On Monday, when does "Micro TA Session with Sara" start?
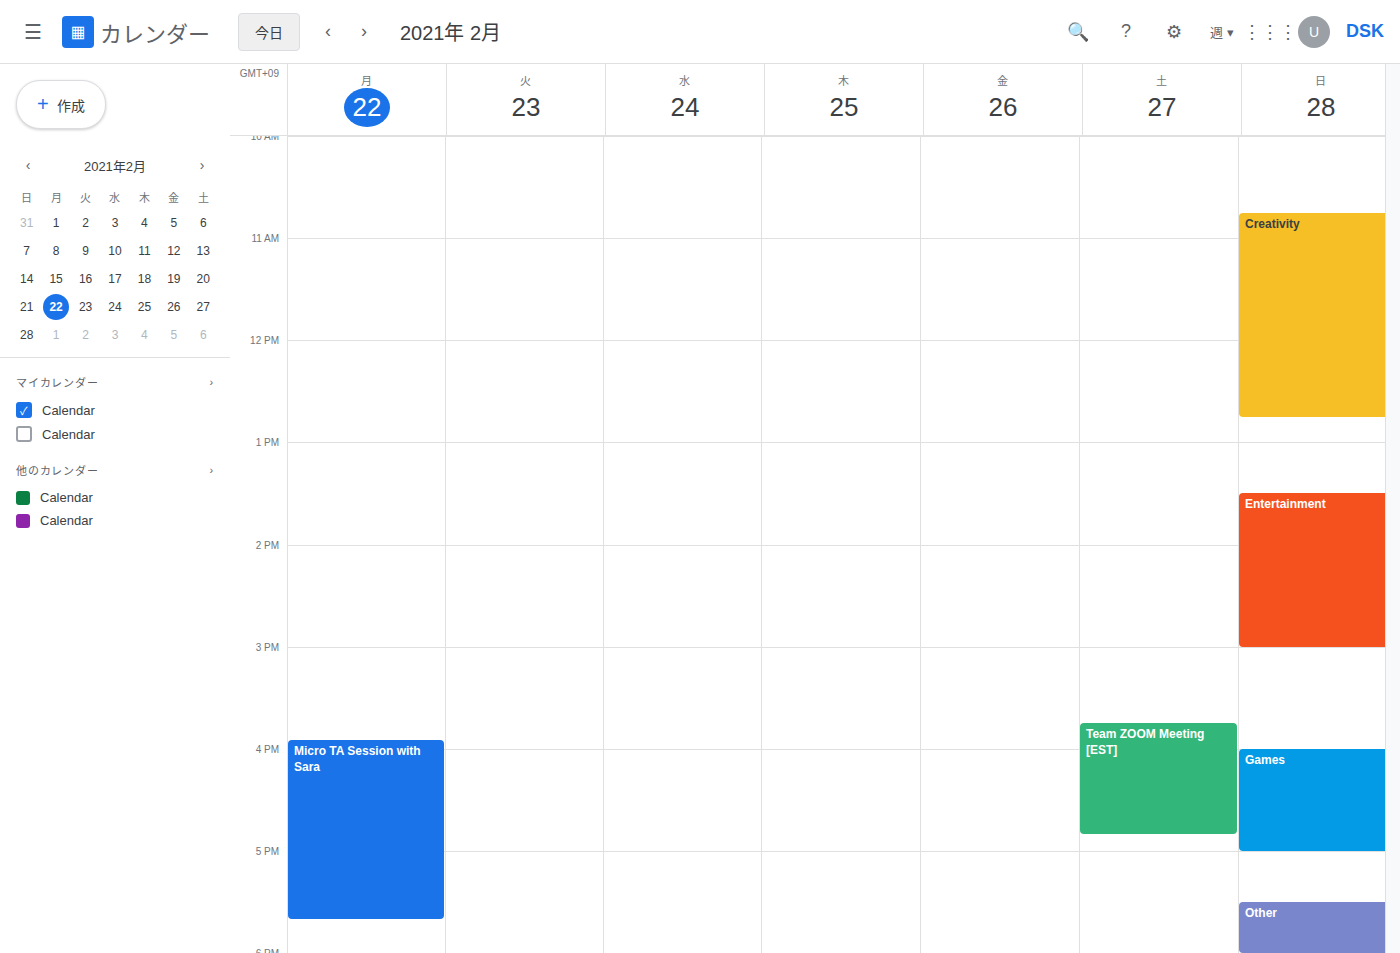
3:55 PM